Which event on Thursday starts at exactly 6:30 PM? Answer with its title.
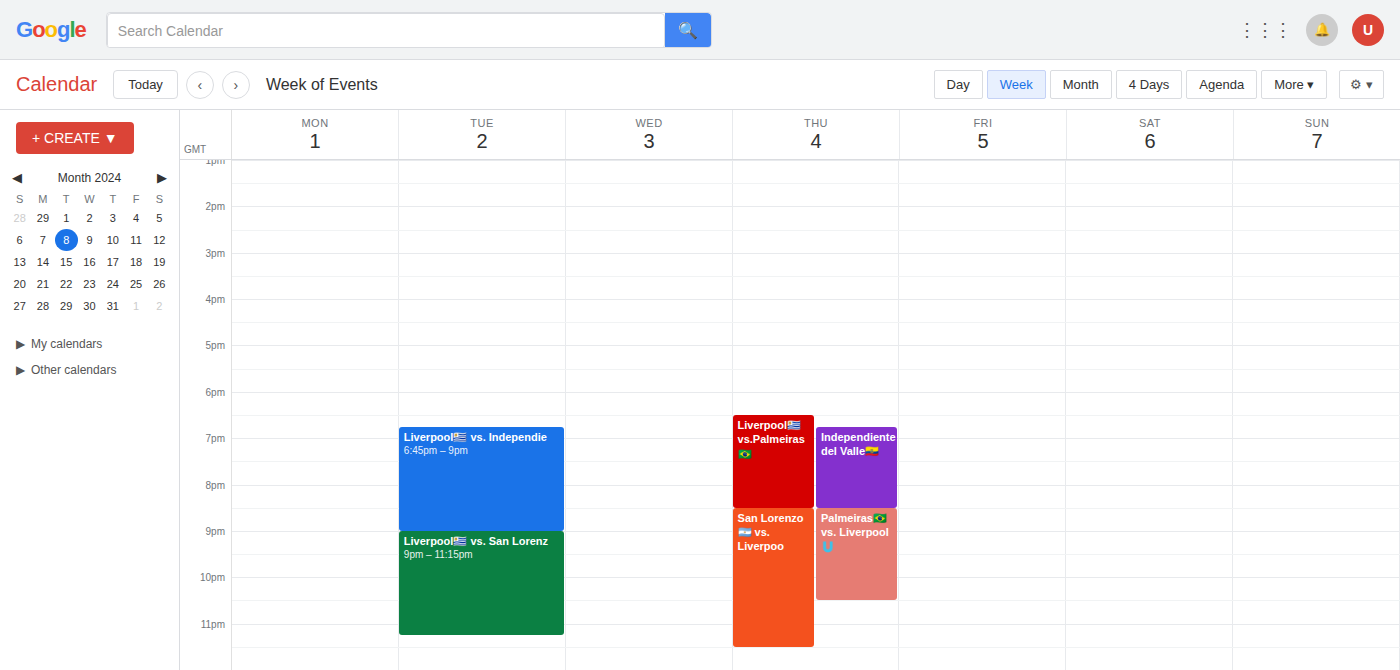
"Liverpool🇺🇾 vs.Palmeiras🇧🇷"